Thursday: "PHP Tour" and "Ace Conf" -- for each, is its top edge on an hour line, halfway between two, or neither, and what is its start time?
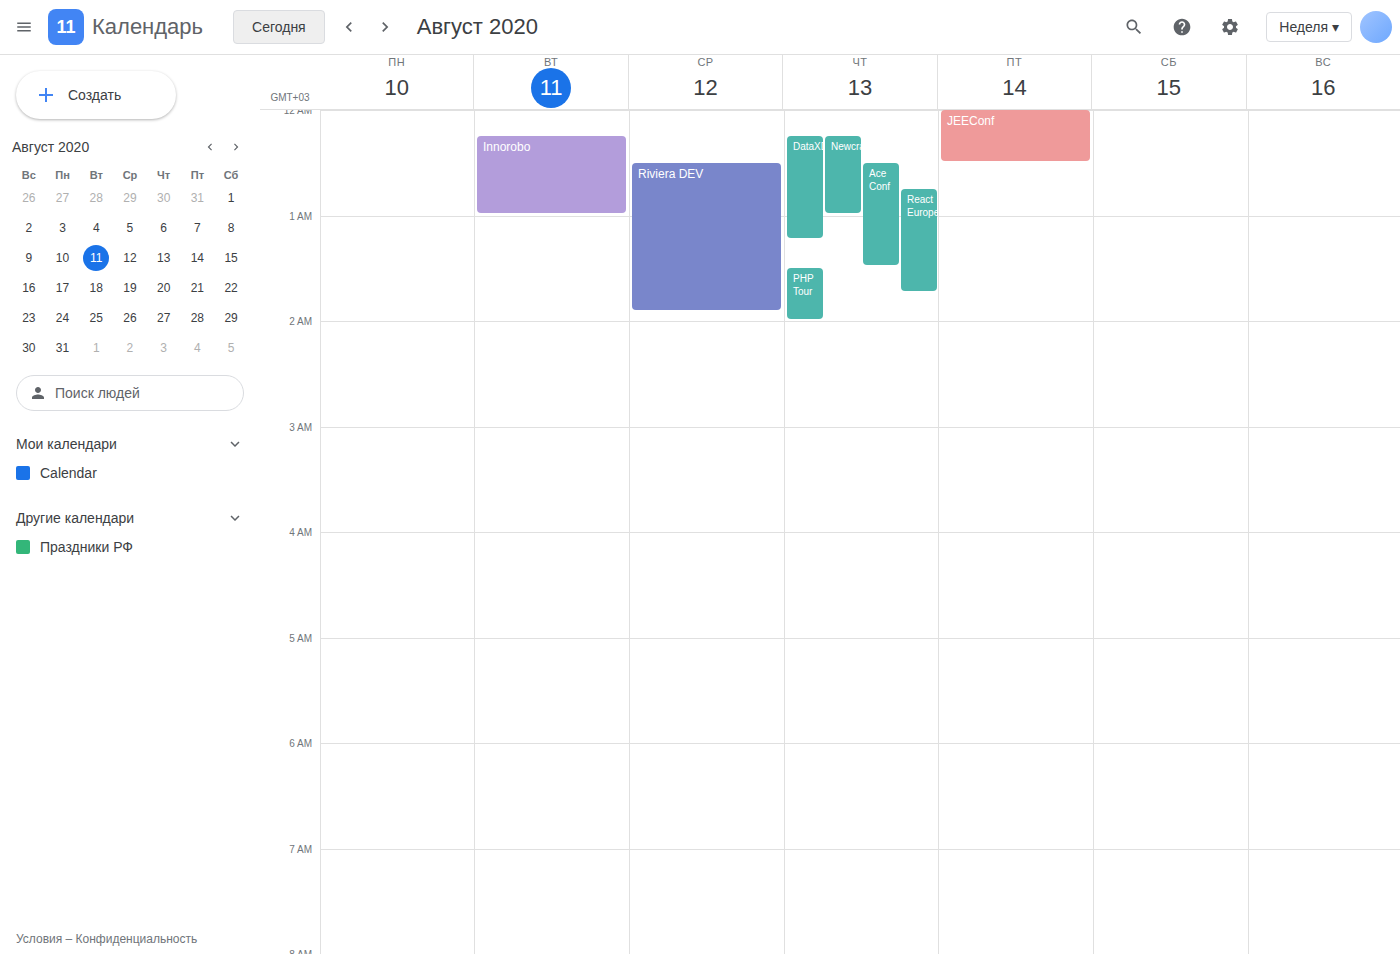
"PHP Tour": 01:30, halfway between the 01:00 and 02:00 lines. "Ace Conf": 00:30, halfway between the 00:00 and 01:00 lines.